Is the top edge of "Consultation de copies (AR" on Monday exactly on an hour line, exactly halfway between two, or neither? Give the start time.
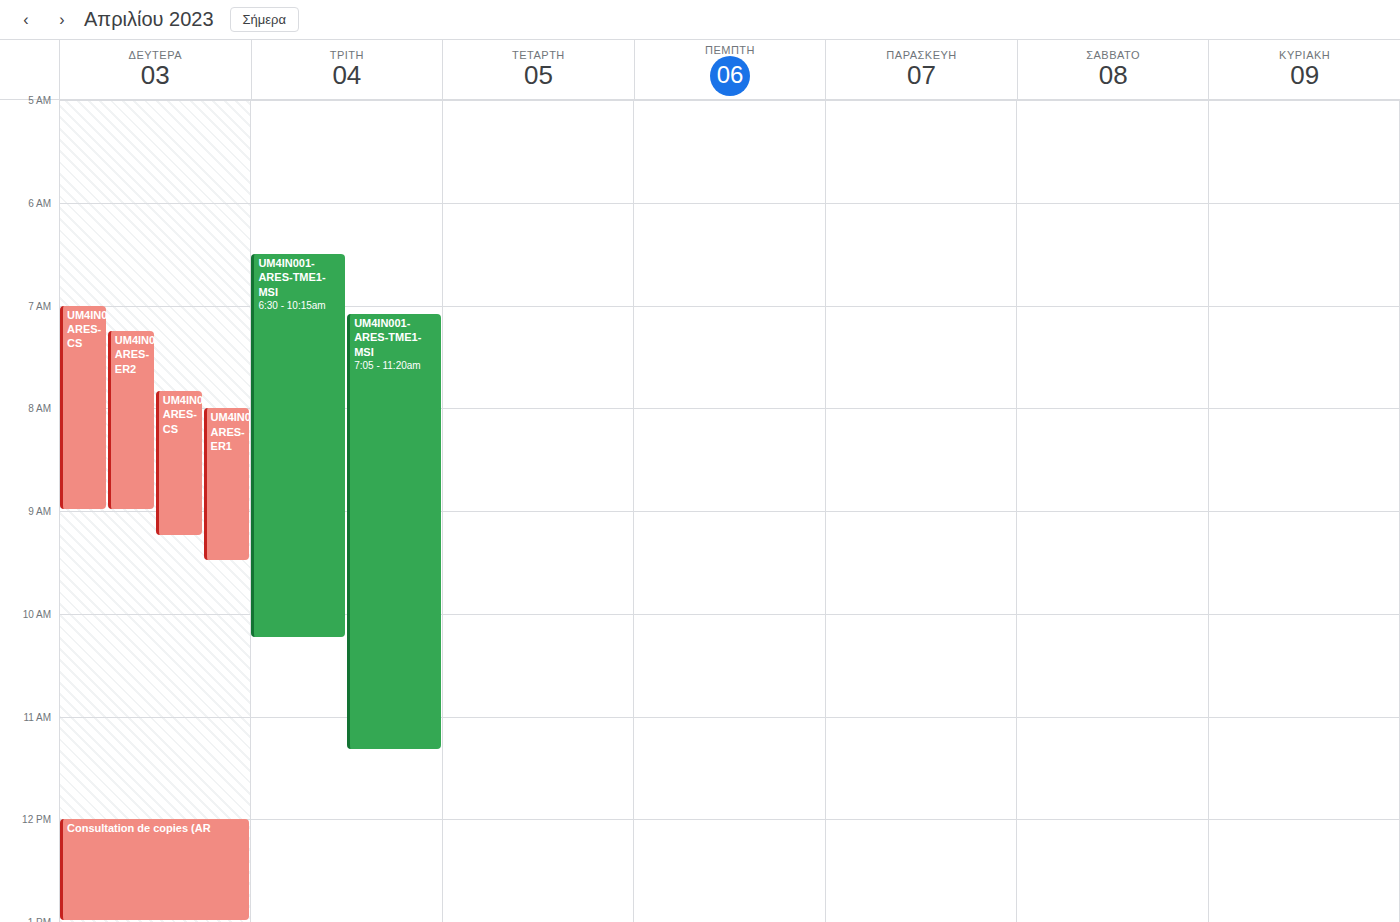
12:00 -- exactly on the 12:00 line.